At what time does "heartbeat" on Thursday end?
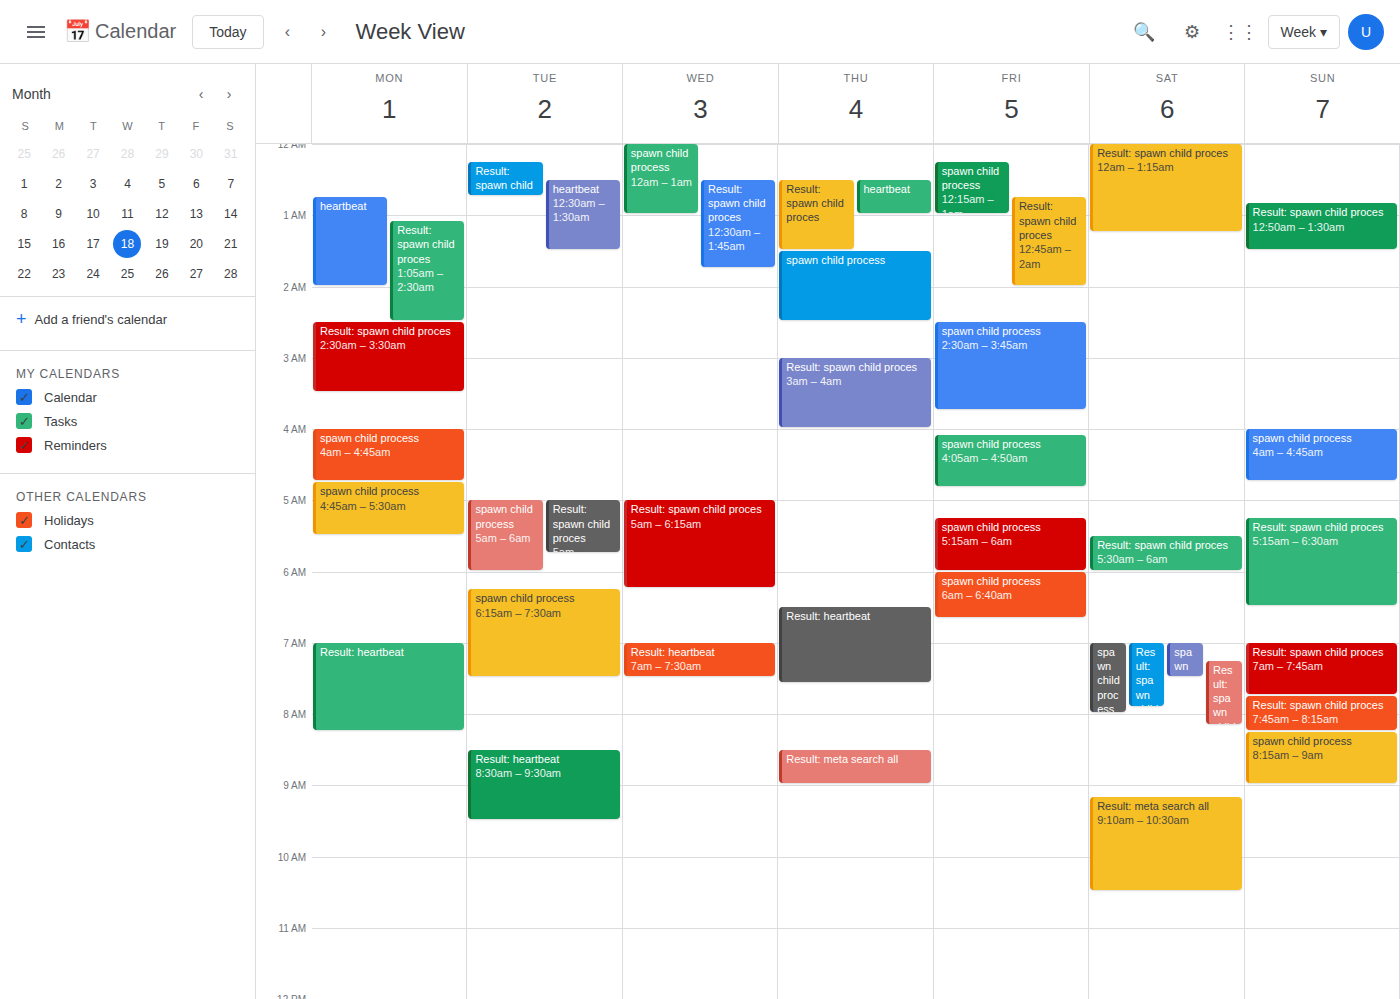
1:00 AM